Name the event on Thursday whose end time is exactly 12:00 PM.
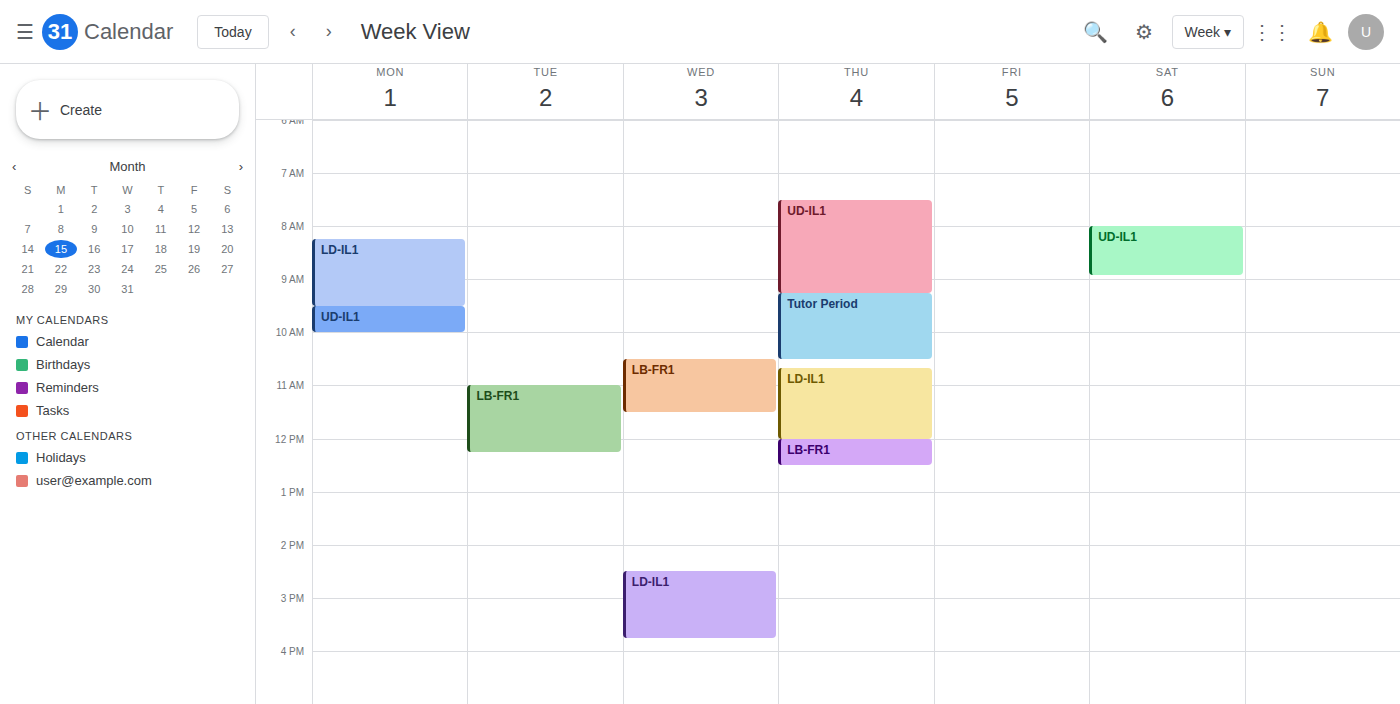
"LD-IL1"